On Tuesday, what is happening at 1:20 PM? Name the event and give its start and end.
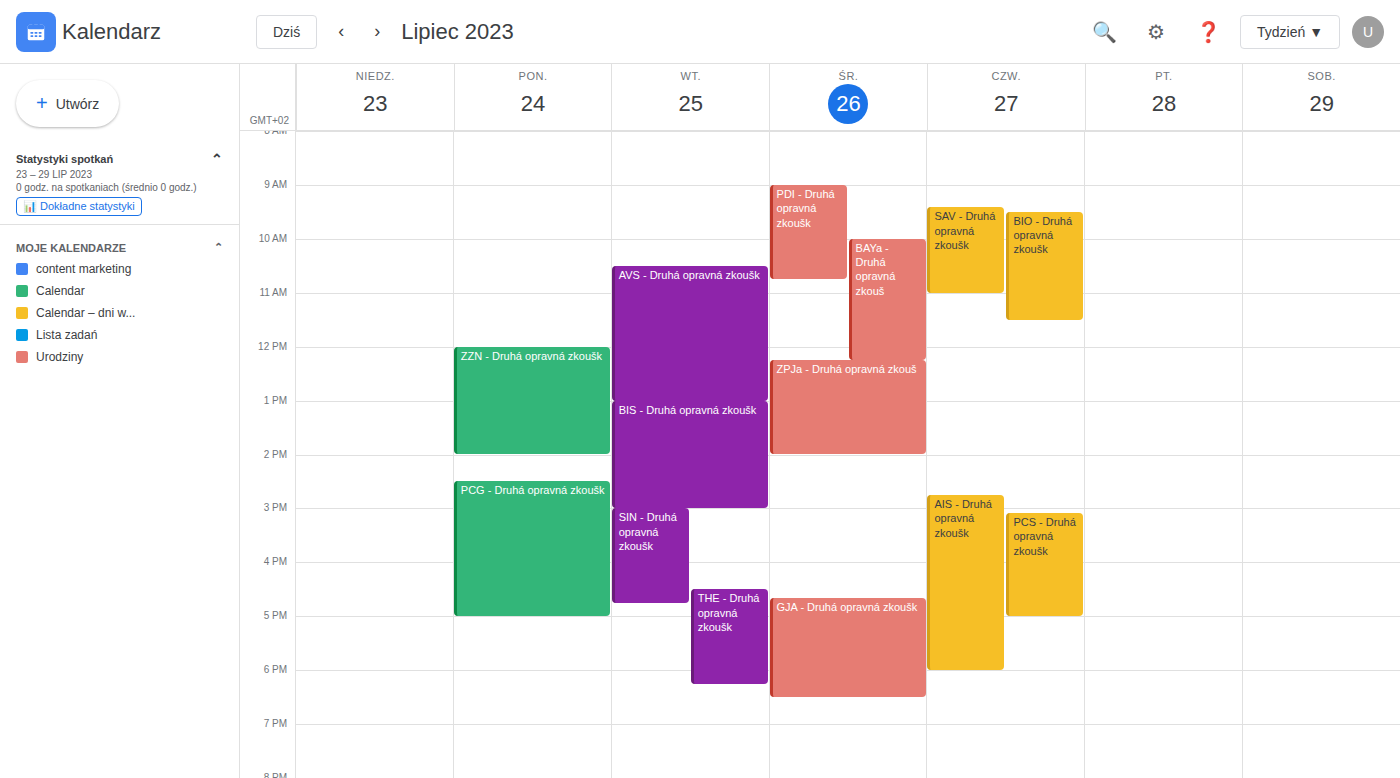
"BIS - Druhá opravná zkoušk", 1:00 PM to 3:00 PM